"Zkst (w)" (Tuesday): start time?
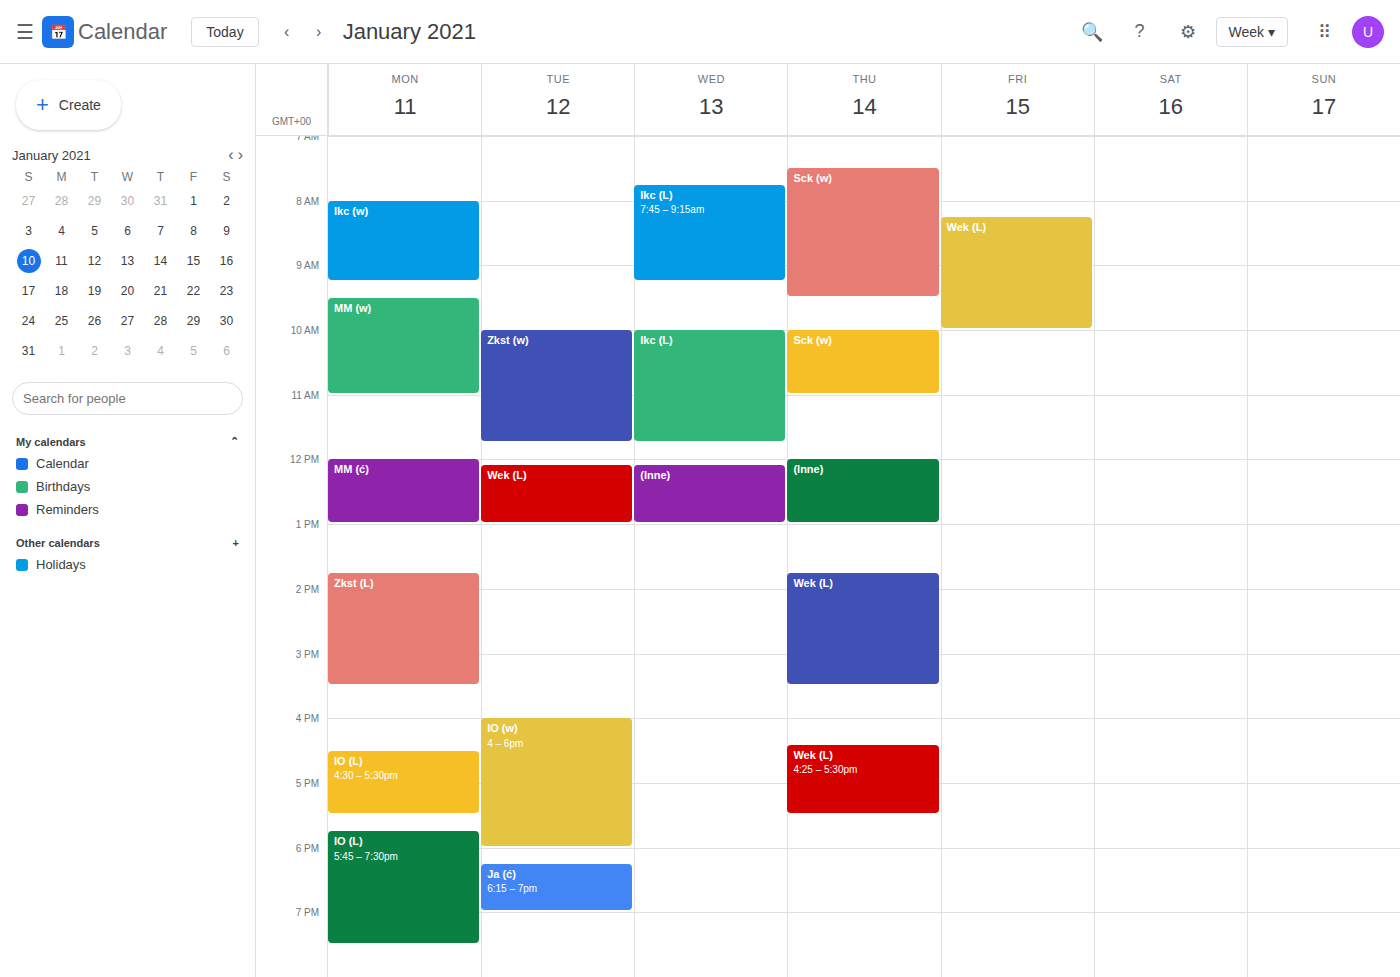
10:00 AM